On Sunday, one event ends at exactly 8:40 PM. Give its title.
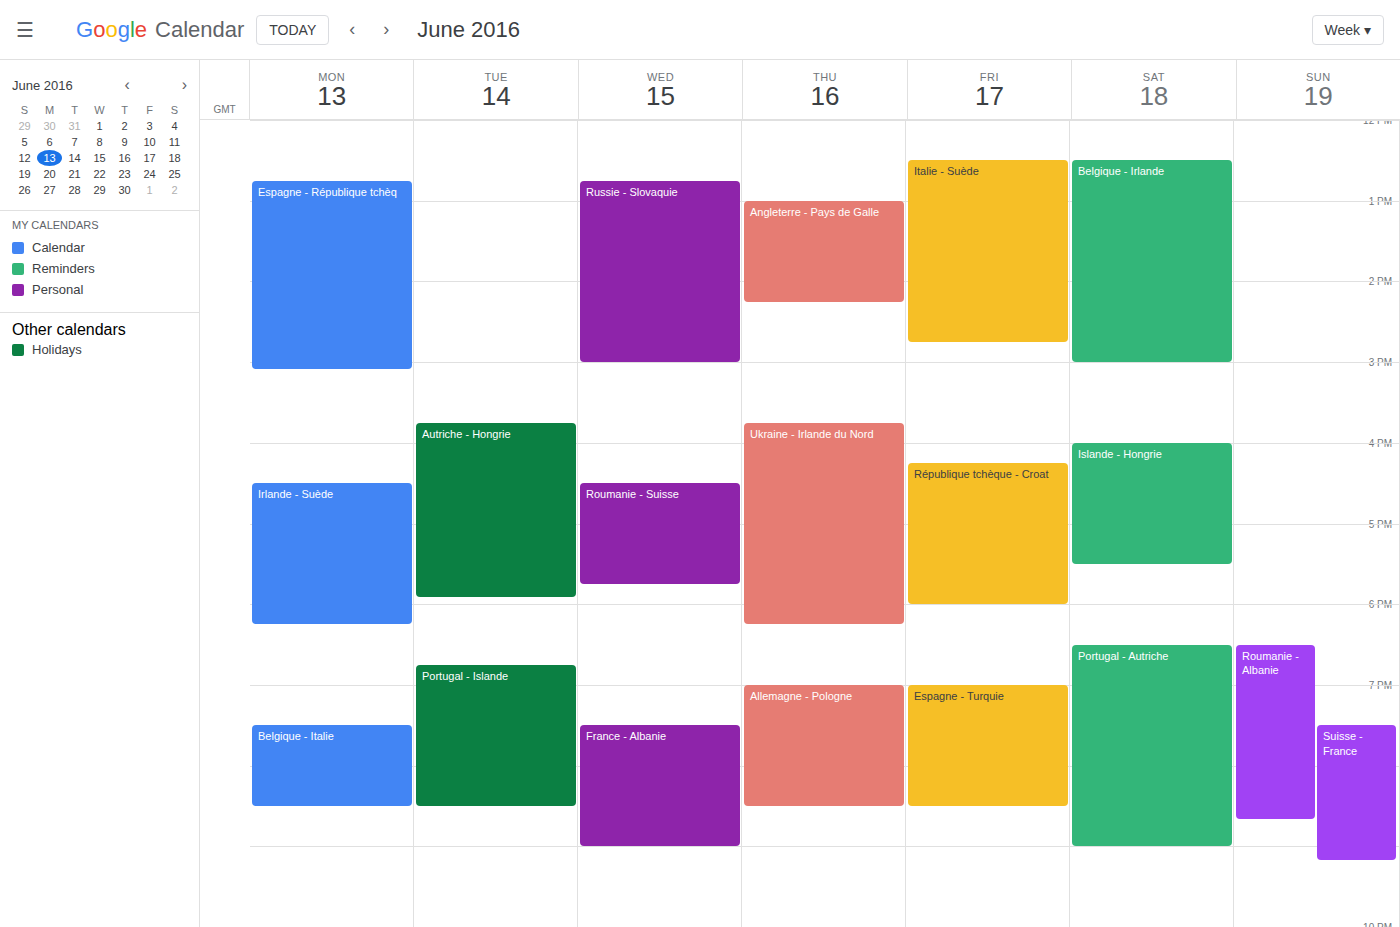
"Roumanie - Albanie"